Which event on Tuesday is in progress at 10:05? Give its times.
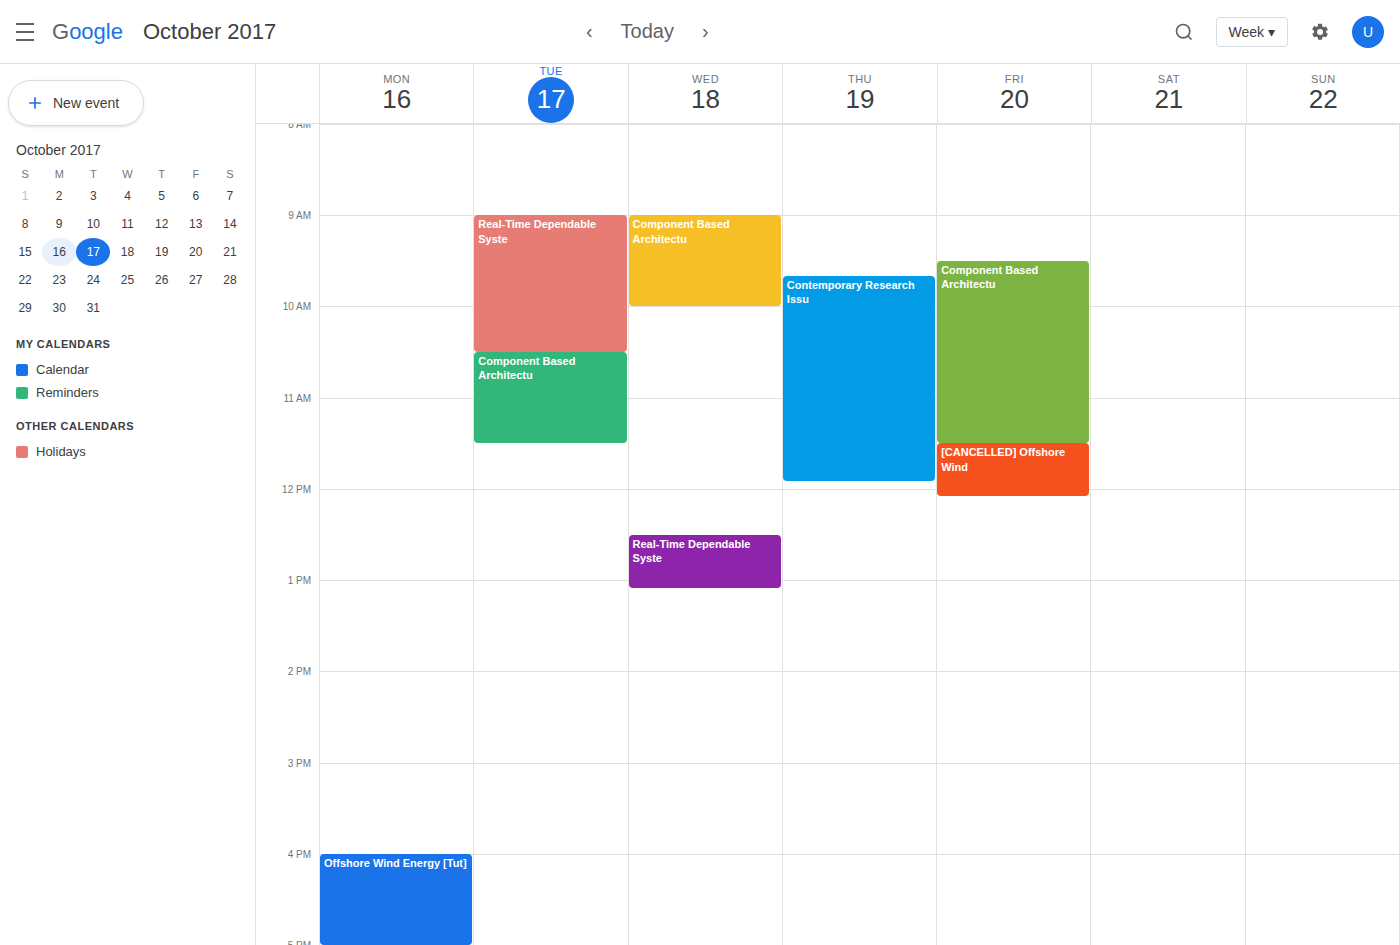
"Real-Time Dependable Syste", 09:00 to 10:30